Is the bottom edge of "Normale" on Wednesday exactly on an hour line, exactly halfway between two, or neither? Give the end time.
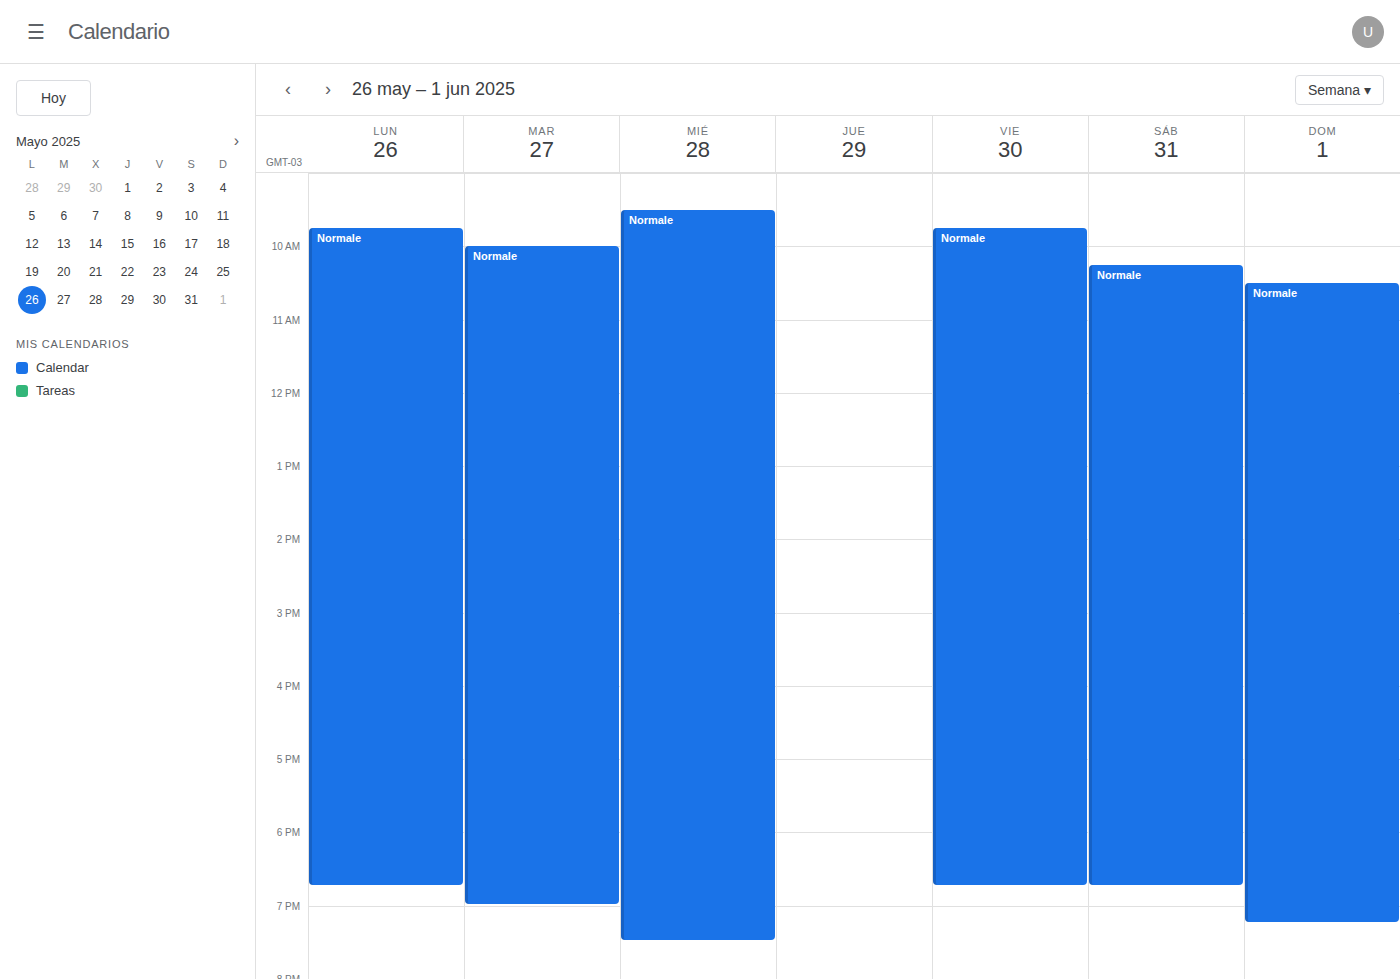
7:30 PM -- halfway between the 7 PM and 8 PM lines.